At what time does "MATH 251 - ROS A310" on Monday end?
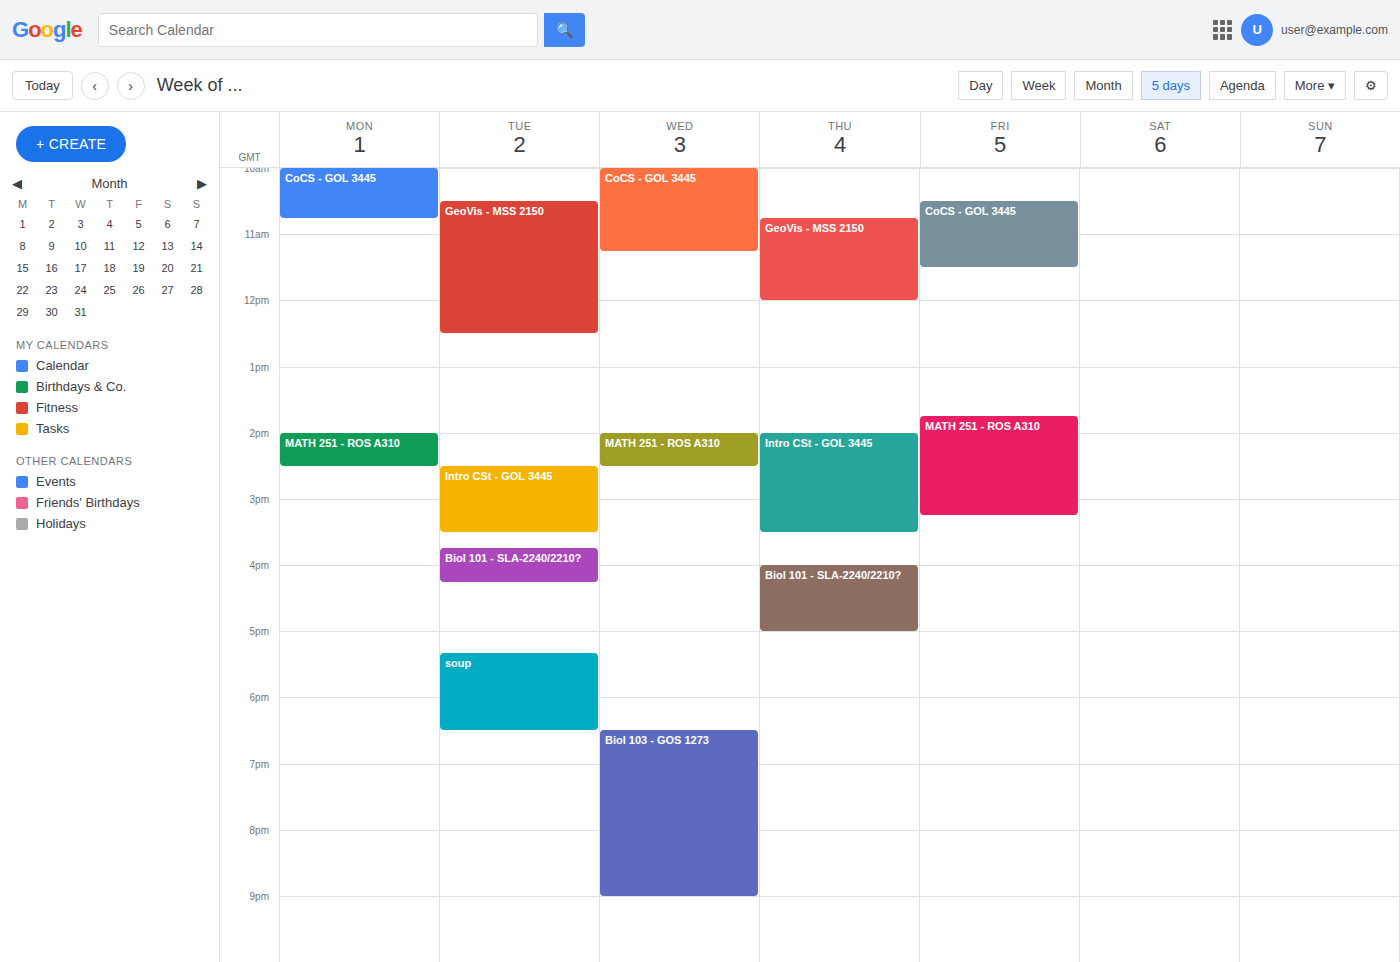
2:30 PM